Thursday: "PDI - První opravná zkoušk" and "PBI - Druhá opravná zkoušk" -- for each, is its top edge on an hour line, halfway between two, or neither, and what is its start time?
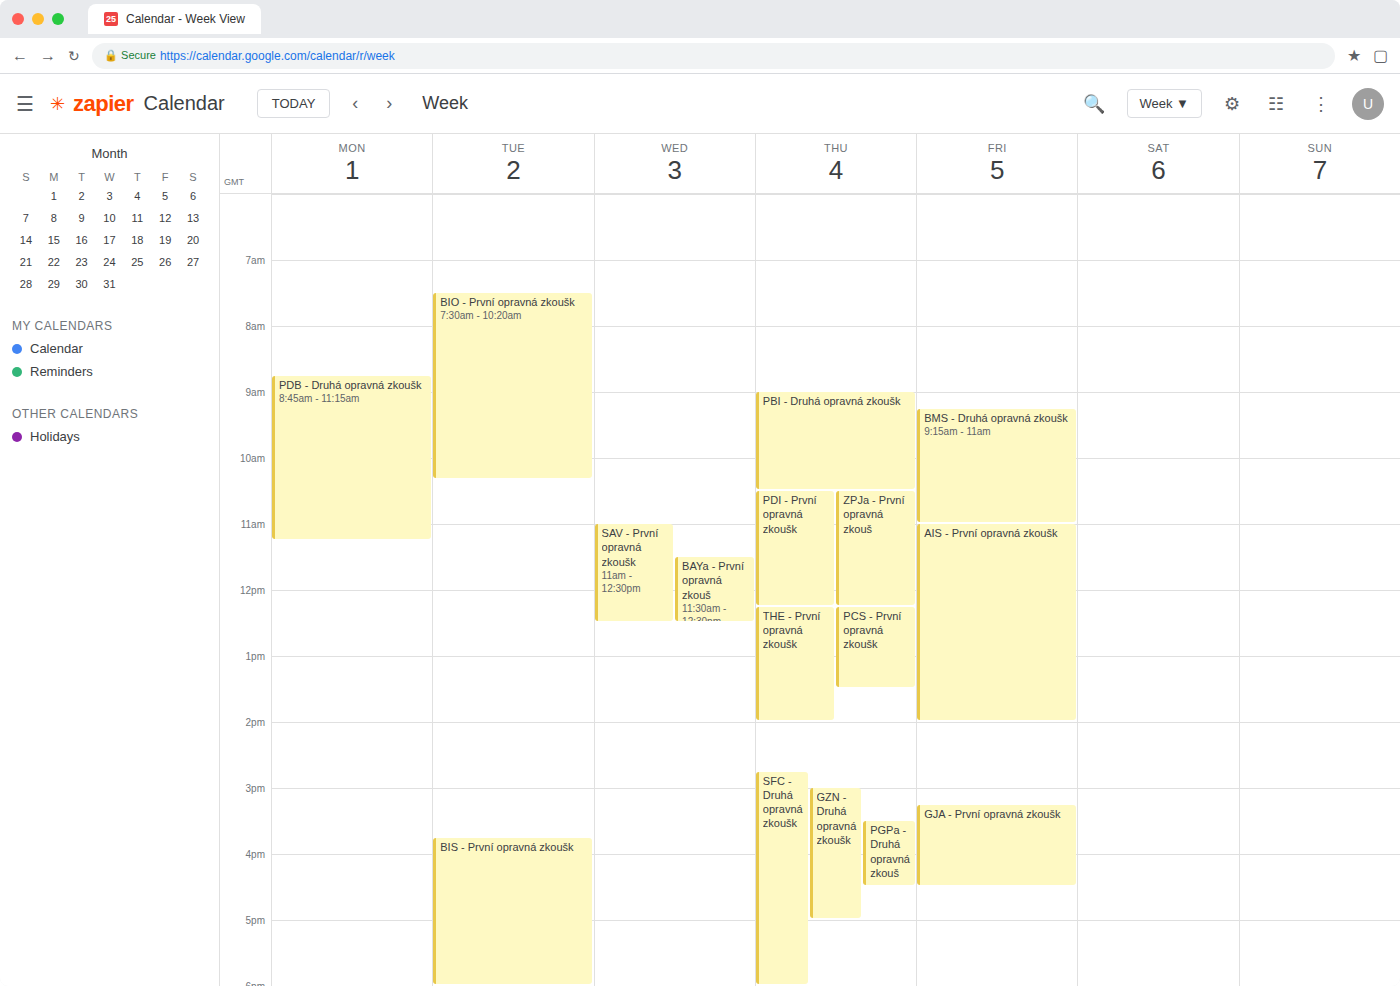
"PDI - První opravná zkoušk": 10:30 AM, halfway between the 10 AM and 11 AM lines. "PBI - Druhá opravná zkoušk": 9:00 AM, exactly on the 9 AM line.